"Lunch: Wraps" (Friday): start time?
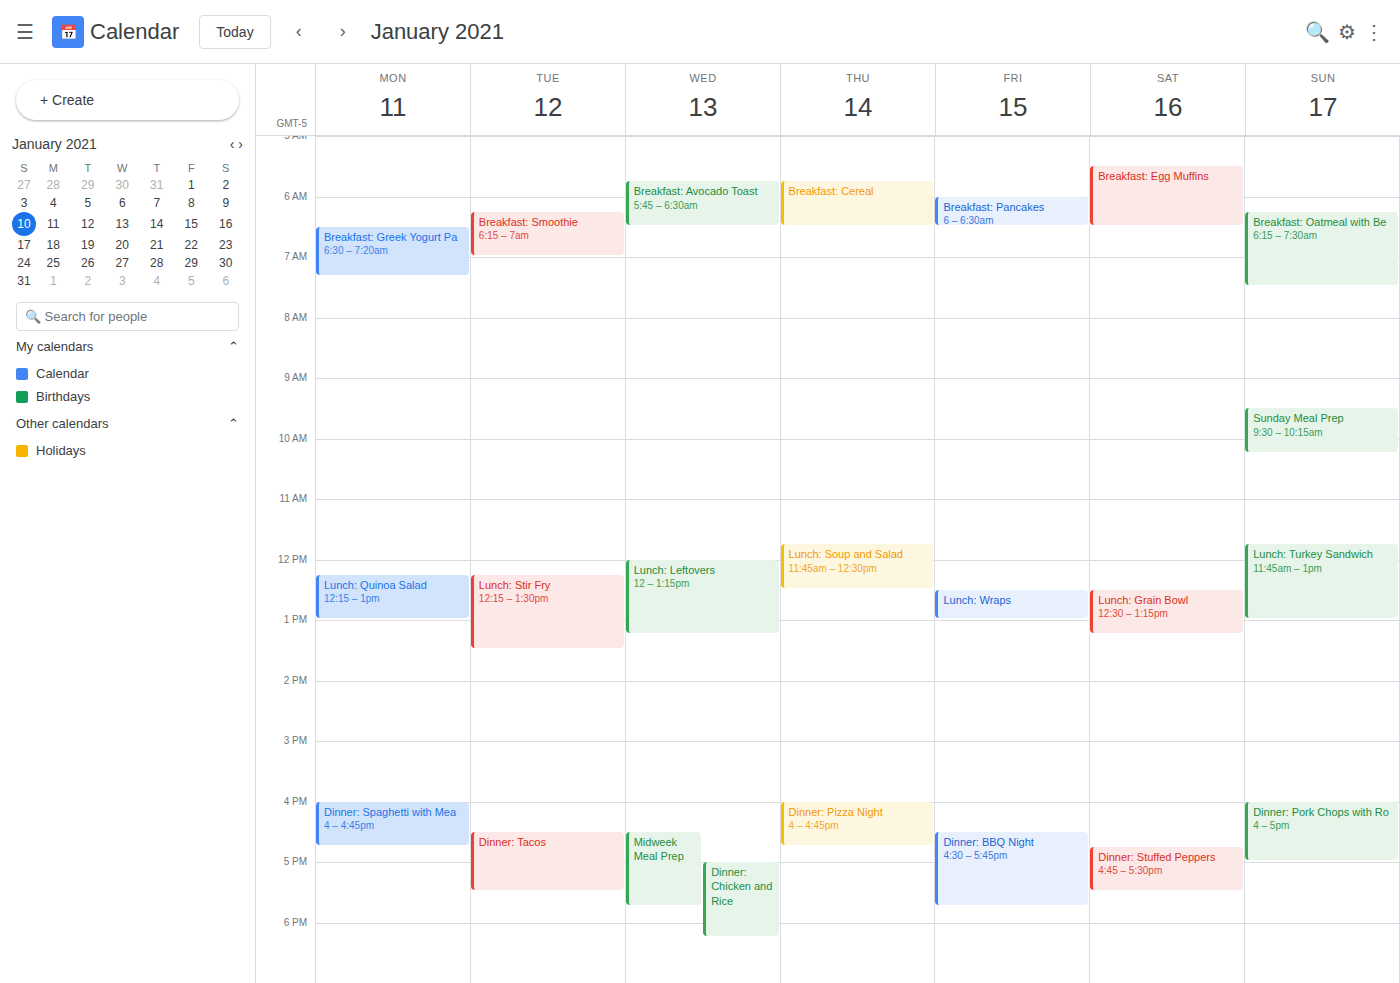
12:30 PM